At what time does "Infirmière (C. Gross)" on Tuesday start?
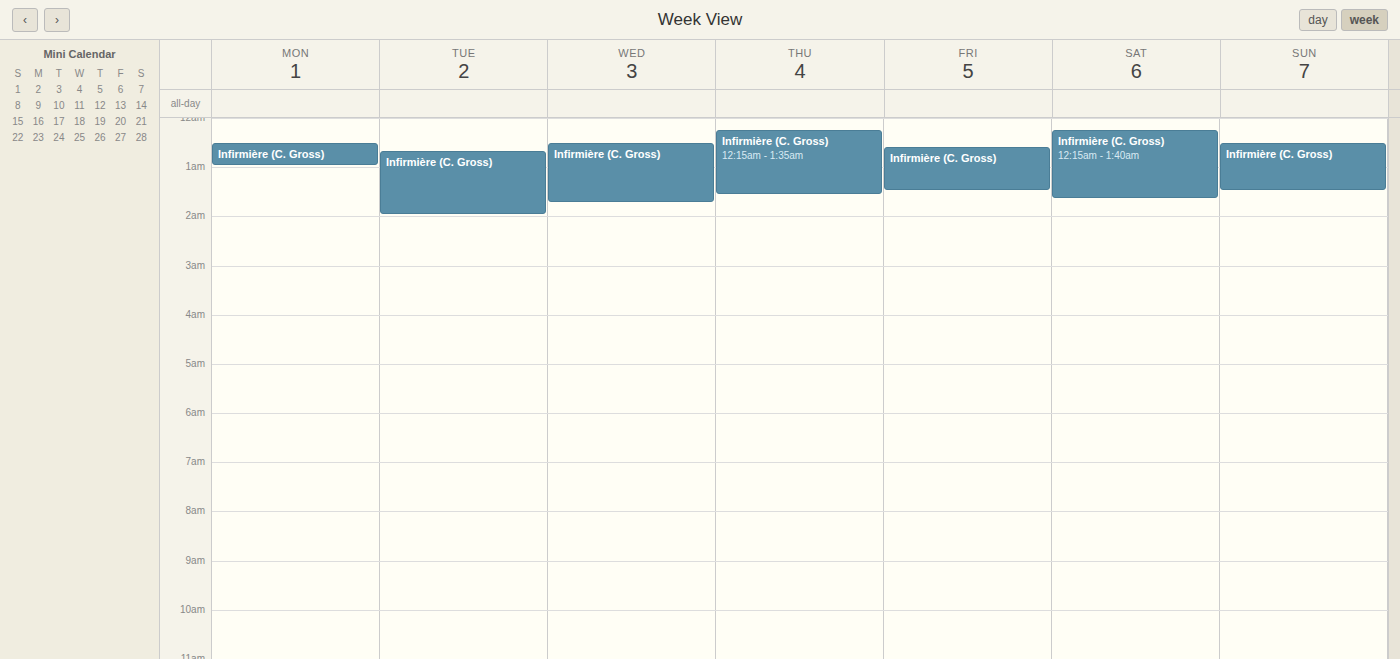
00:40